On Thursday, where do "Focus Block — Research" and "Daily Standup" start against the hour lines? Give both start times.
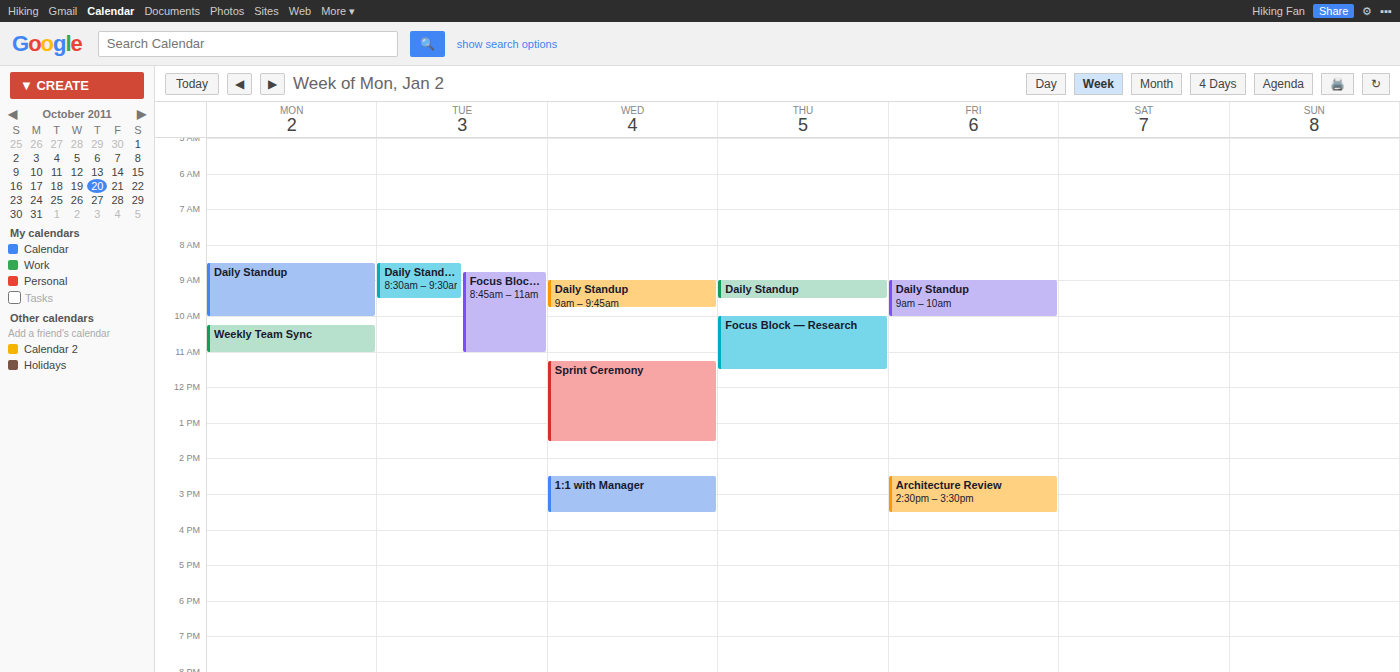
"Focus Block — Research": 10:00 AM, exactly on the 10 AM line. "Daily Standup": 9:00 AM, exactly on the 9 AM line.